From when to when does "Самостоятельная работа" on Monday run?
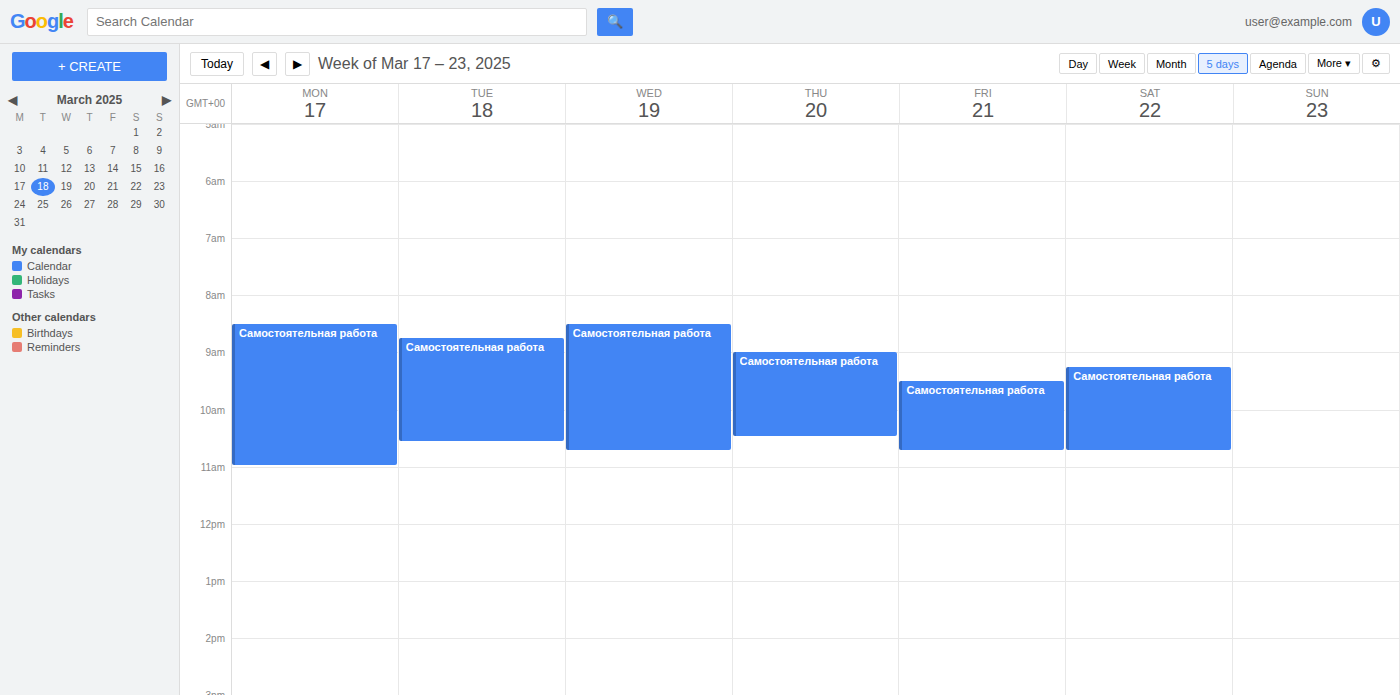
8:30 AM to 11:00 AM